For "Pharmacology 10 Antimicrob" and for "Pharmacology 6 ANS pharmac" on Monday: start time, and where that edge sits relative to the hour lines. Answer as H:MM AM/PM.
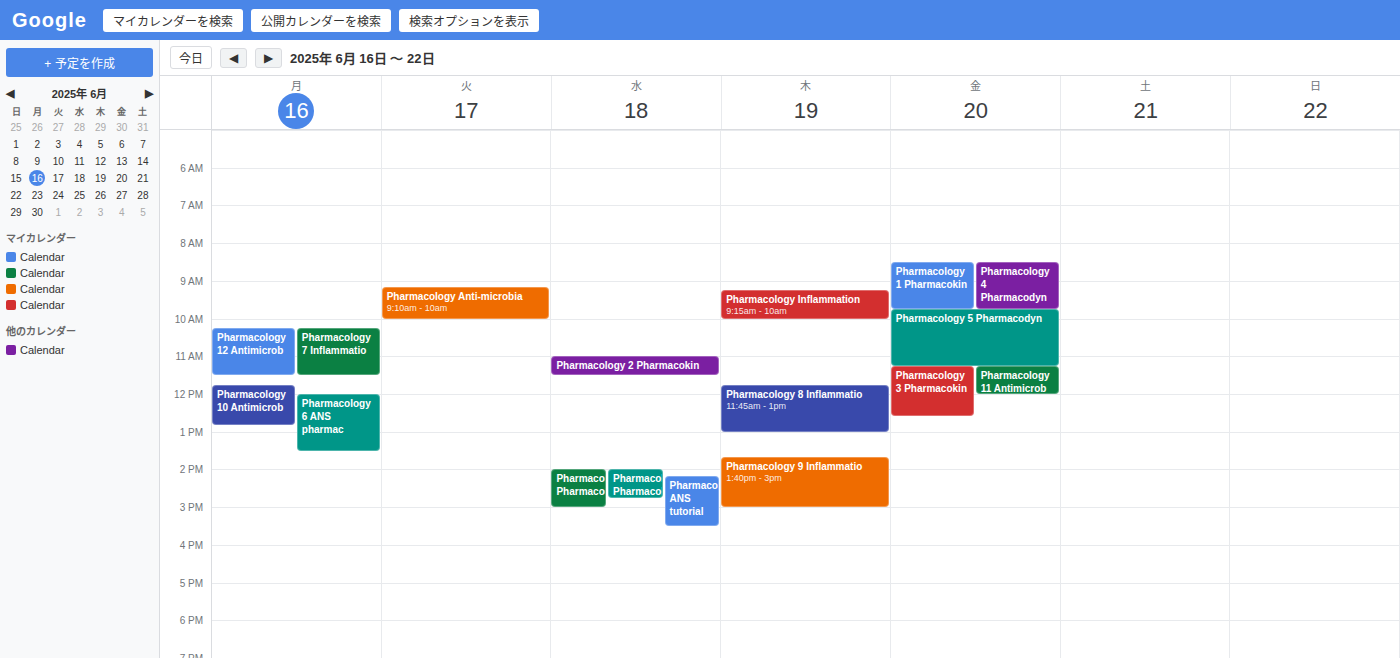
"Pharmacology 10 Antimicrob": 11:45 AM, neither: three quarters of the way from the 11 AM line to the 12 PM line. "Pharmacology 6 ANS pharmac": 12:00 PM, exactly on the 12 PM line.